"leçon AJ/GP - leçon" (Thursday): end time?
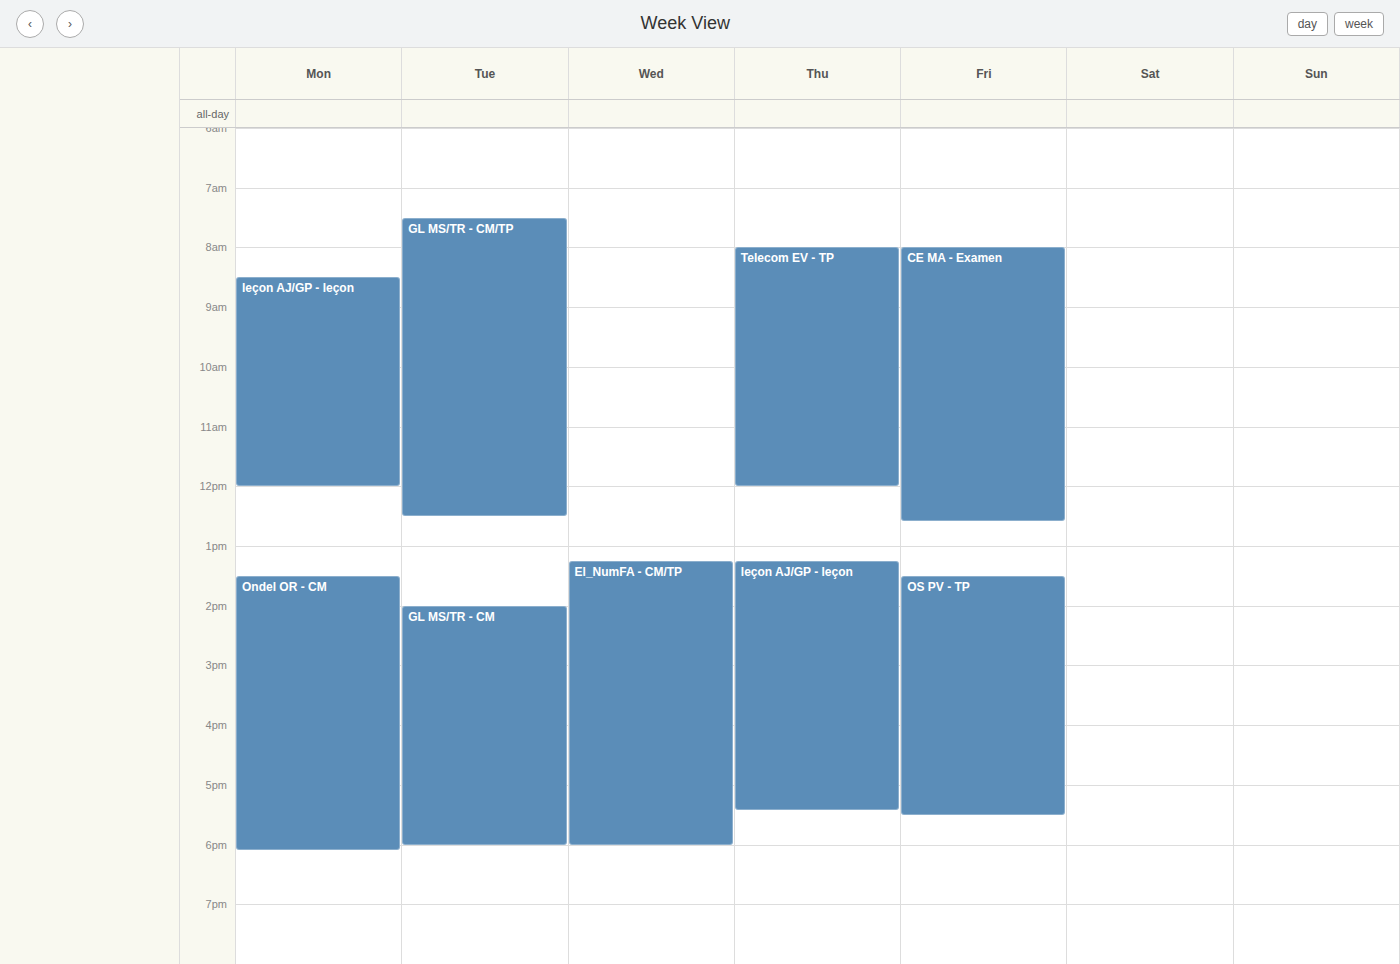
5:25 PM